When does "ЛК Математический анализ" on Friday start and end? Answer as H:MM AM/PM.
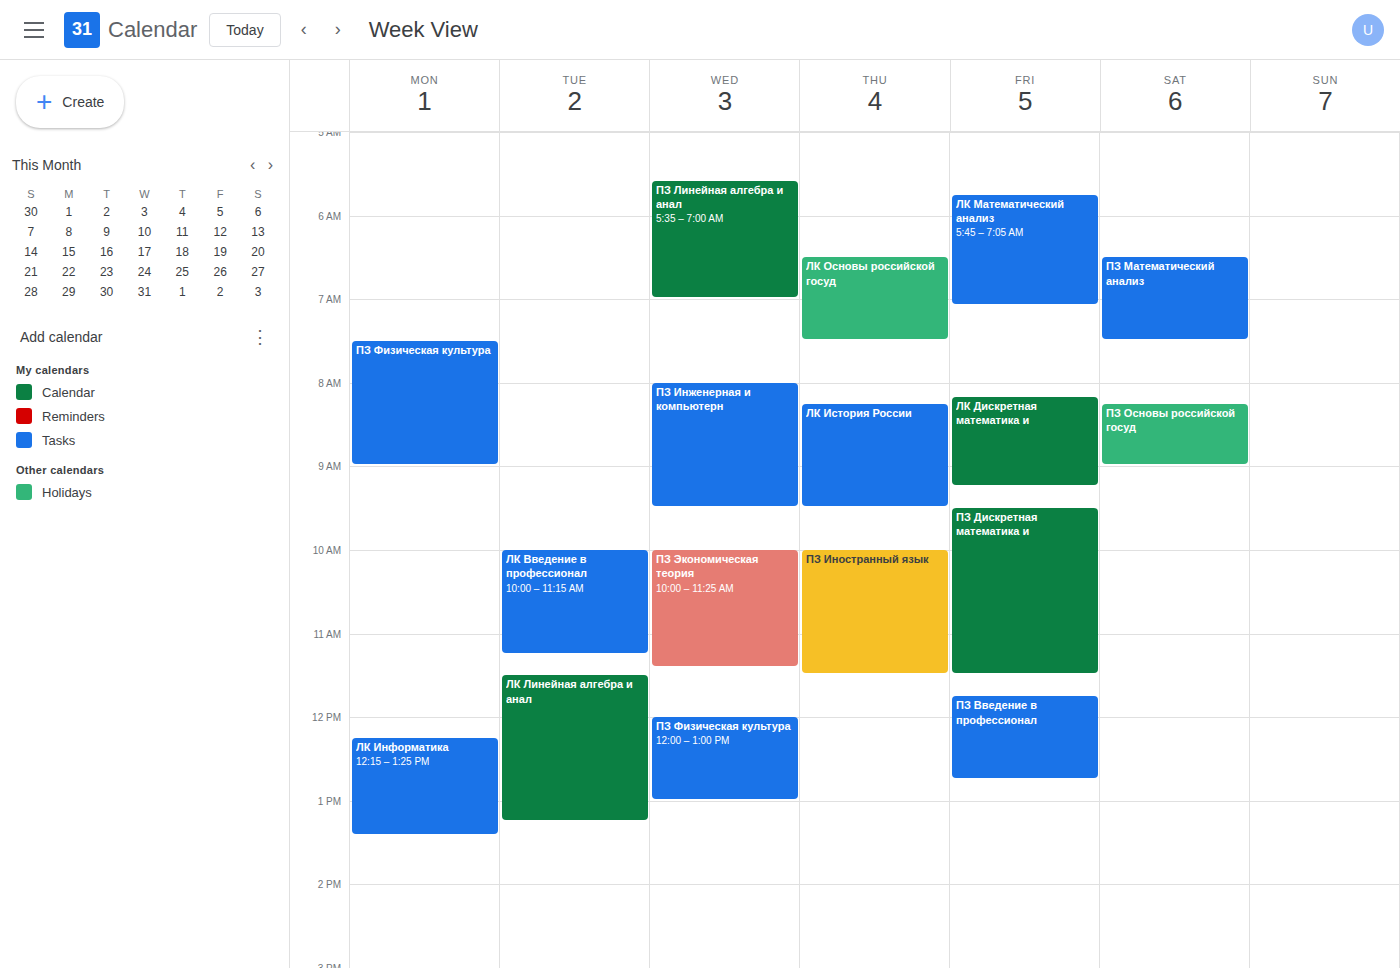
5:45 AM to 7:05 AM